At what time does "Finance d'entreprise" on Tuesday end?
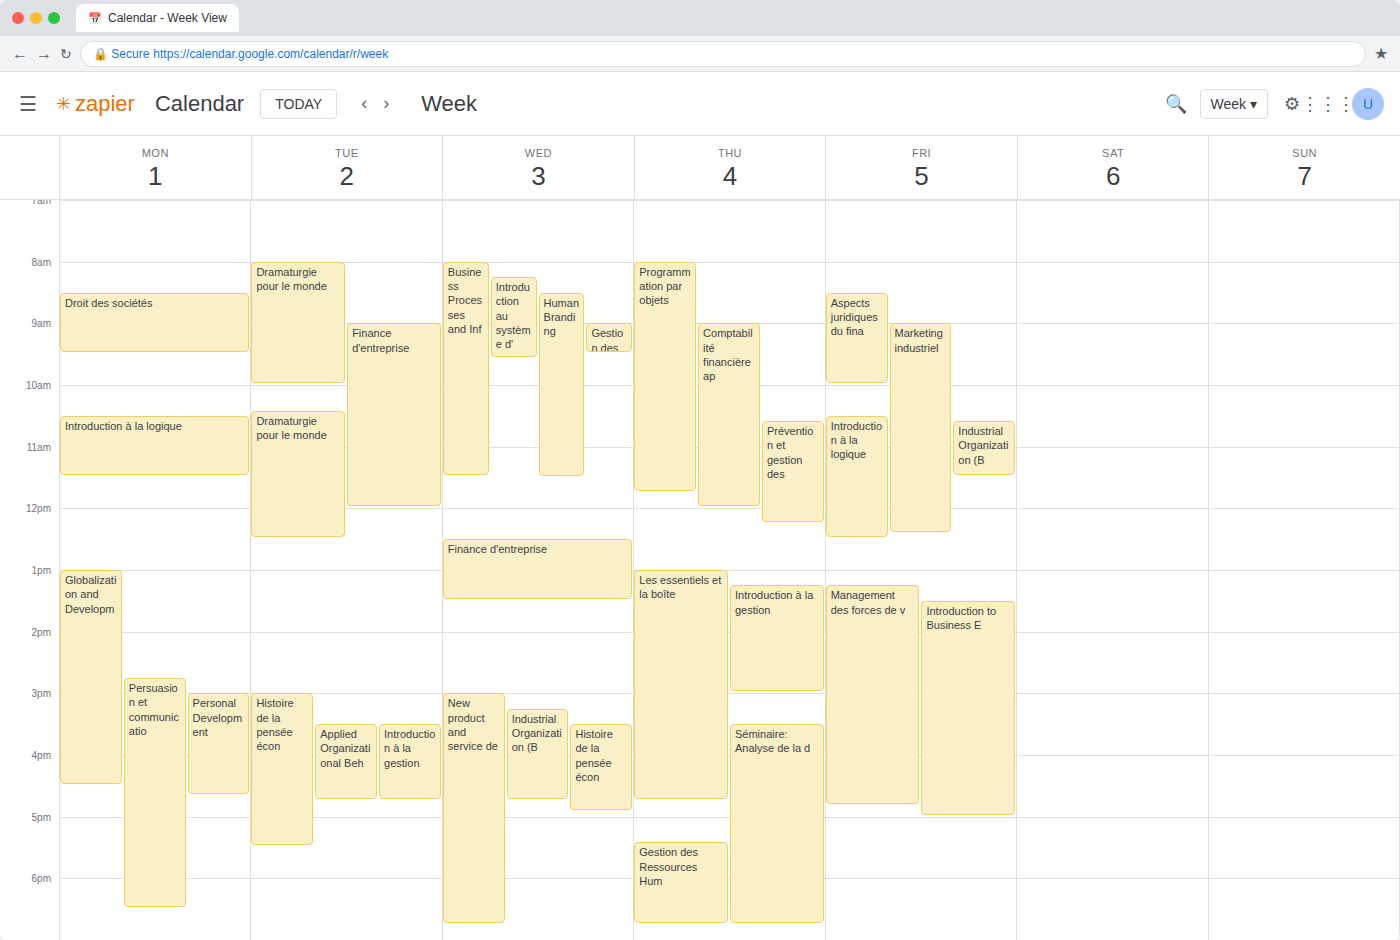
12:00 PM